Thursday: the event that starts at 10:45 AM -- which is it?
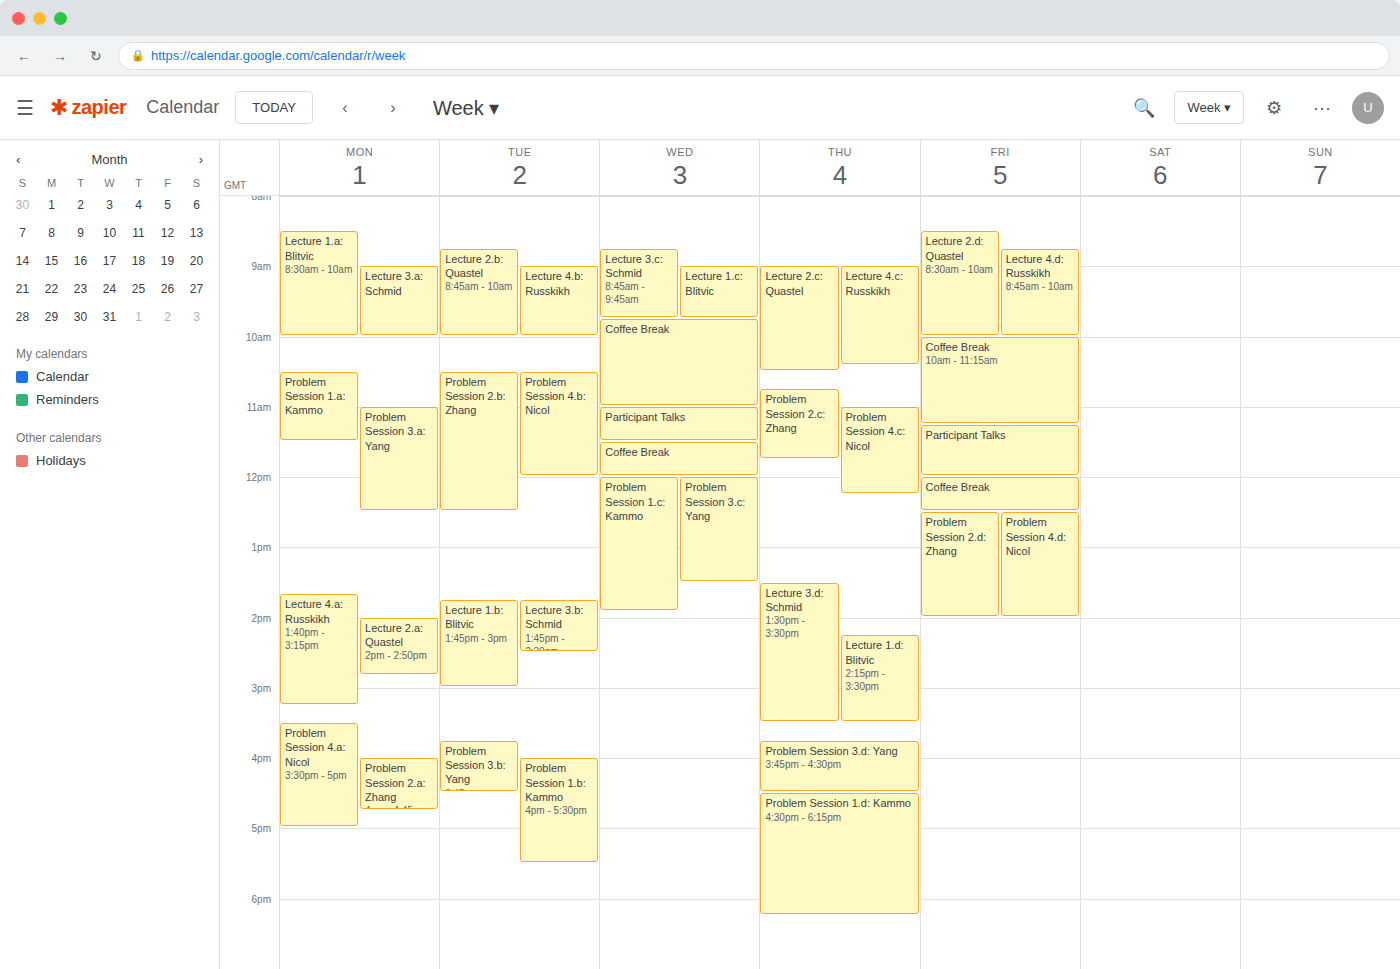
"Problem Session 2.c: Zhang"